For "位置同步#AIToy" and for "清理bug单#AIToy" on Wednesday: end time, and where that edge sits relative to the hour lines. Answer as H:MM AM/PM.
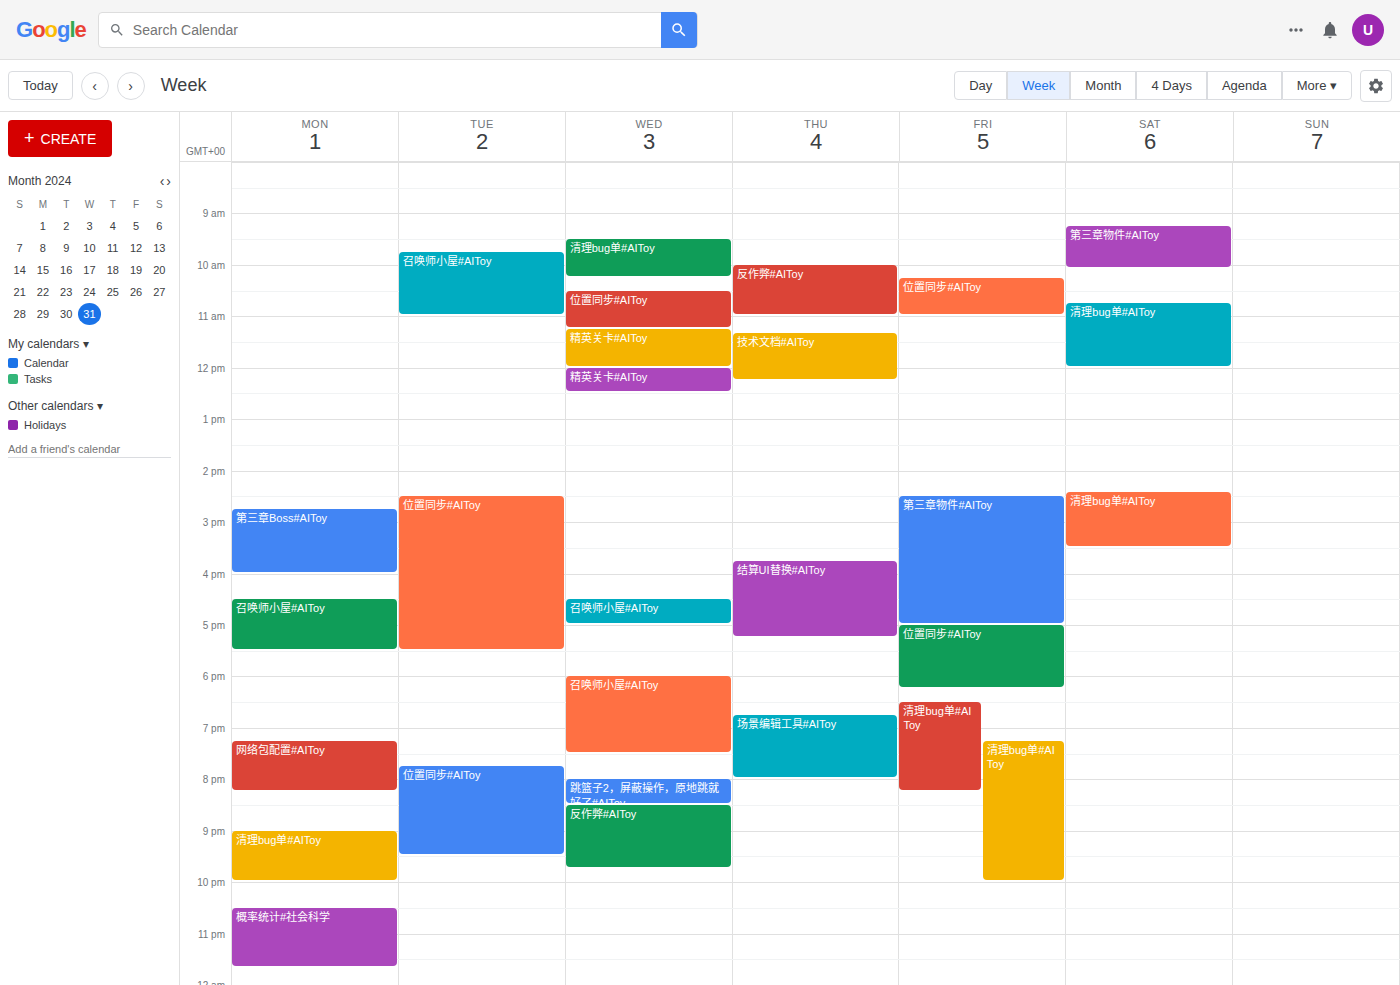
"位置同步#AIToy": 11:15 AM, neither: a quarter of the way from the 11 AM line to the 12 PM line. "清理bug单#AIToy": 10:15 AM, neither: a quarter of the way from the 10 AM line to the 11 AM line.